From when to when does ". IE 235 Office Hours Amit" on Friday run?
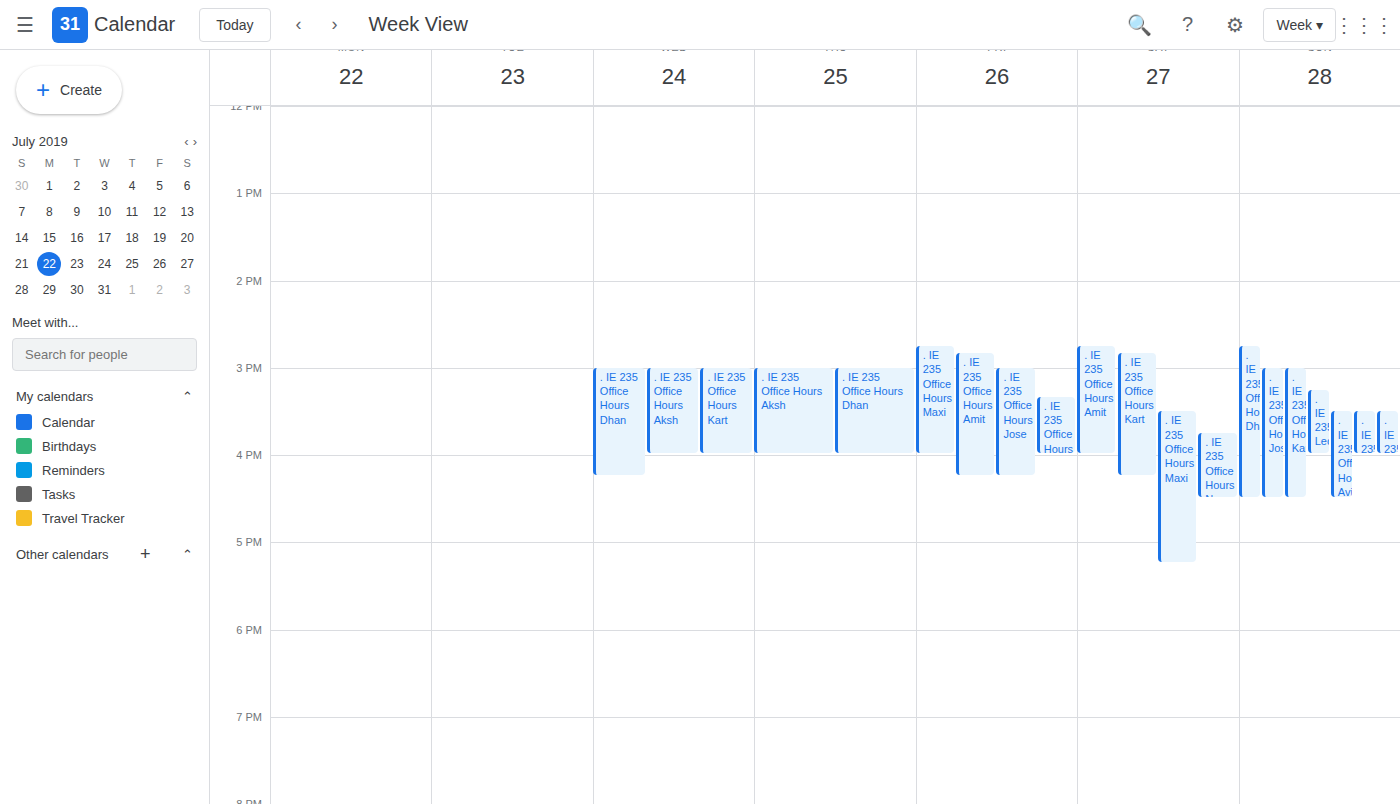
14:50 to 16:15